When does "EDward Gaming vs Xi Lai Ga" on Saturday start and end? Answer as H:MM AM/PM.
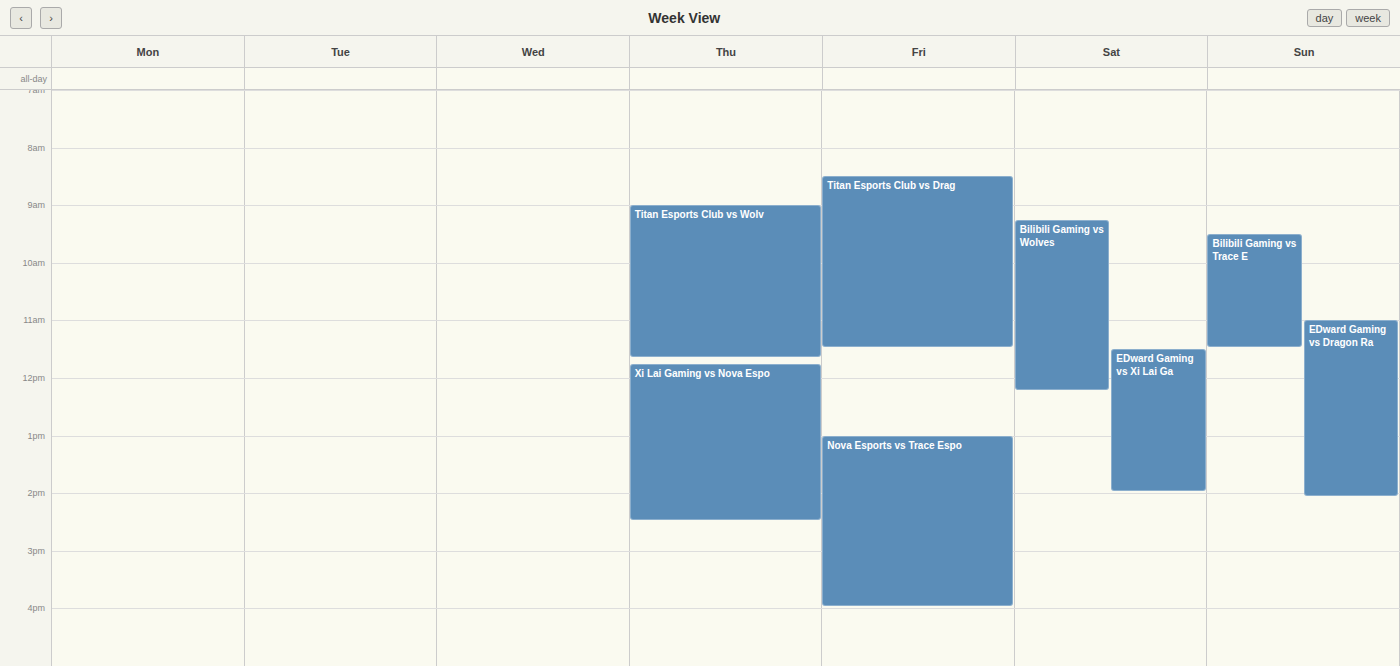
11:30 AM to 2:00 PM